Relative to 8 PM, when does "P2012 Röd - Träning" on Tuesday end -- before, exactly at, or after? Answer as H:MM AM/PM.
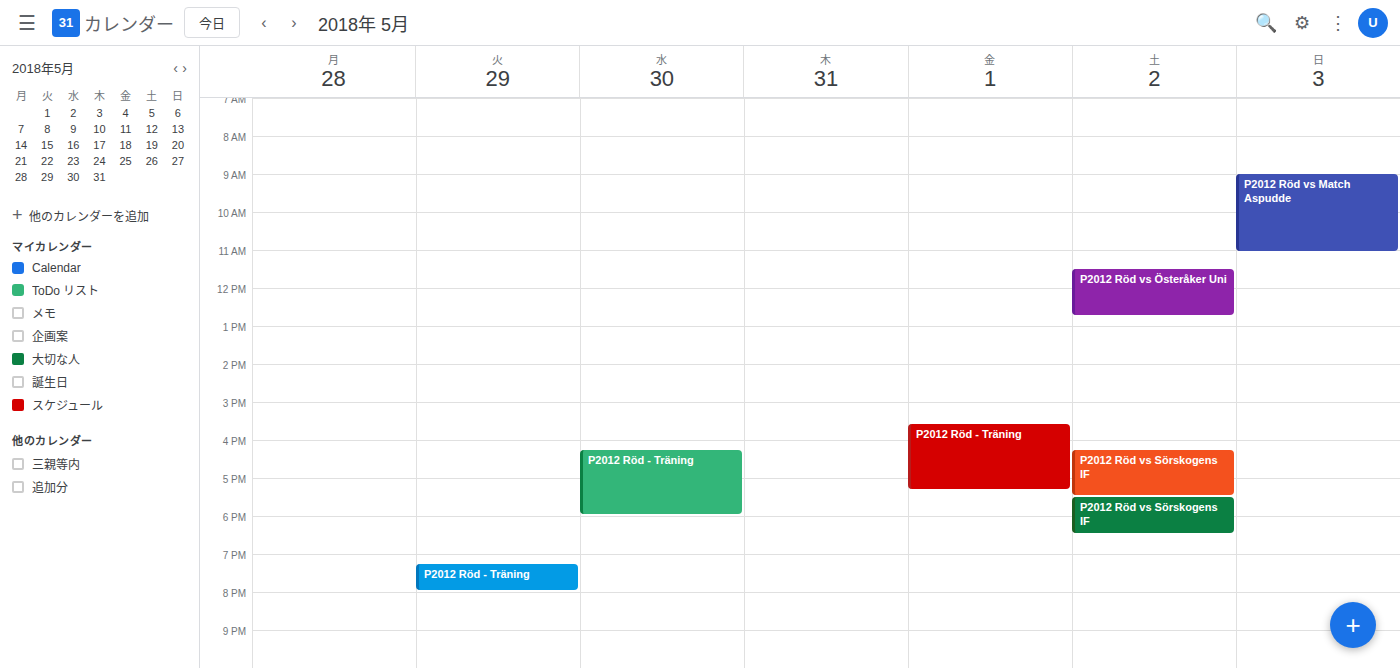
8:00 PM -- exactly at 8 PM, on the 8 PM line.